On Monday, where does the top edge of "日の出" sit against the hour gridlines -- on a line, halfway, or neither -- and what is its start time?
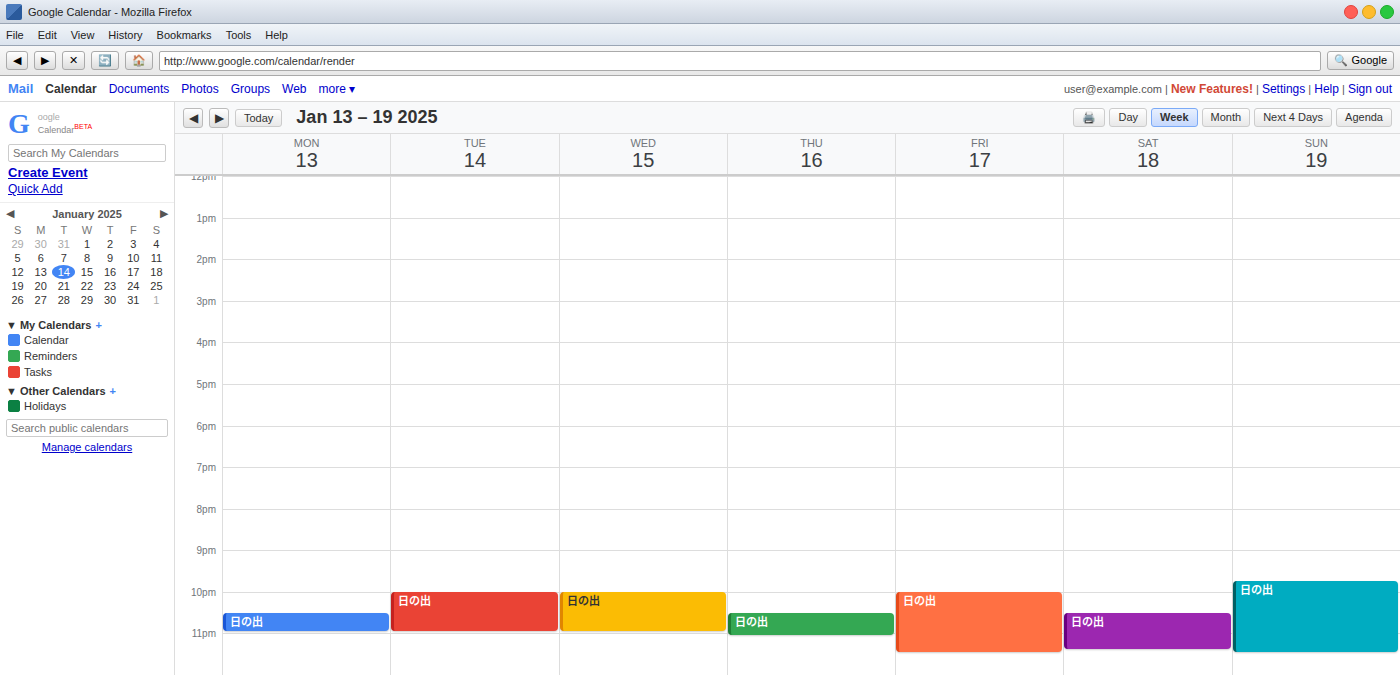
10:30 PM -- halfway between the 10 PM and 11 PM lines.